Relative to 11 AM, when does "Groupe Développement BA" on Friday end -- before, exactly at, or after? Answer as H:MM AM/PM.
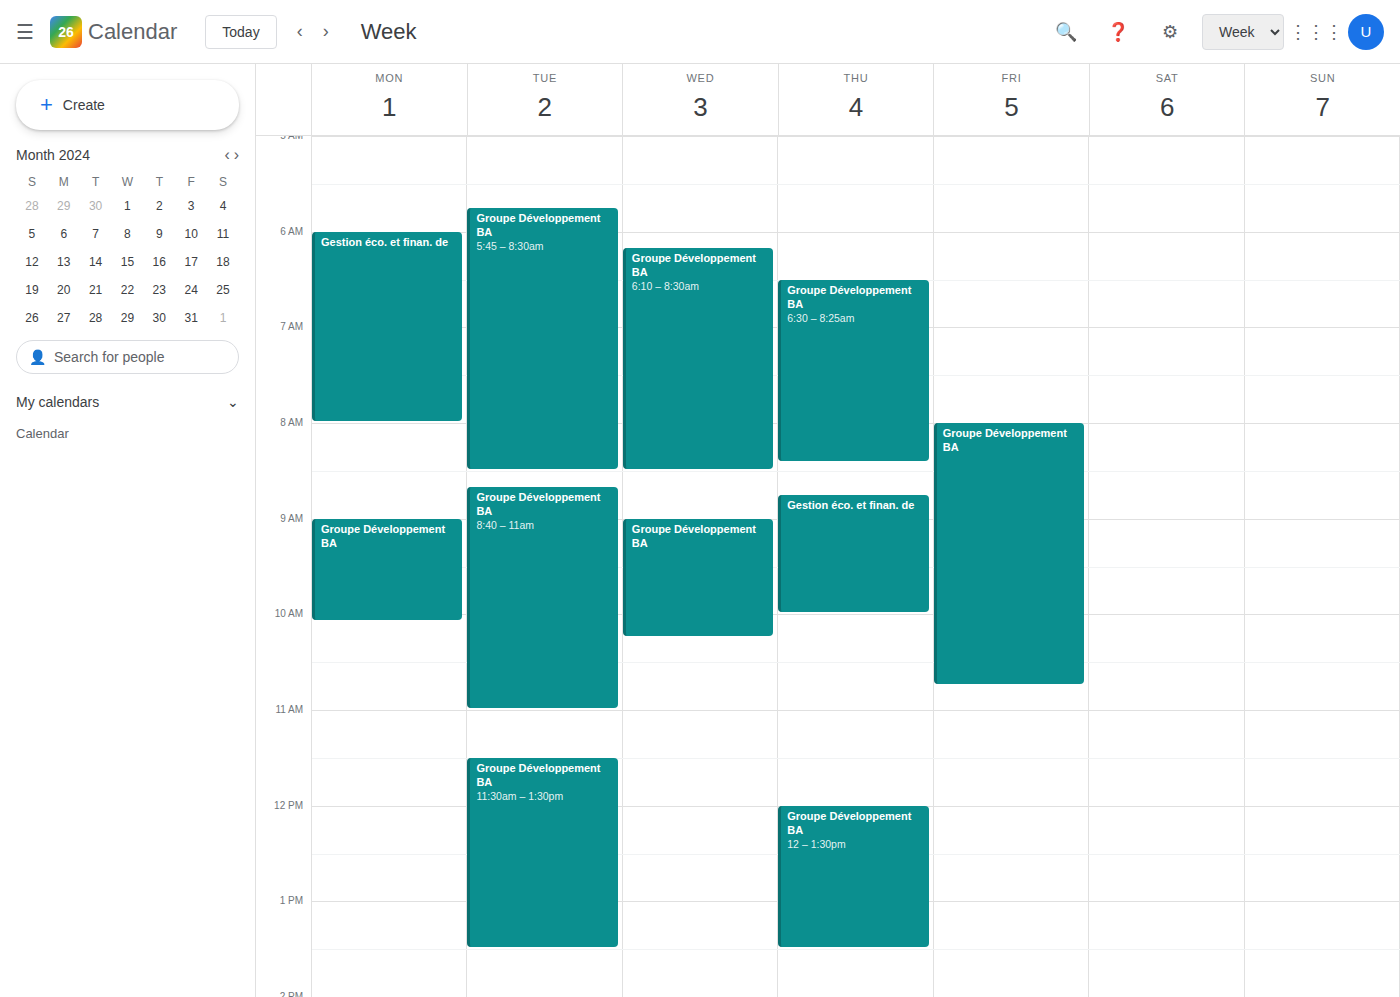
10:45 AM -- before 11 AM, 15 minutes above the 11 AM line.